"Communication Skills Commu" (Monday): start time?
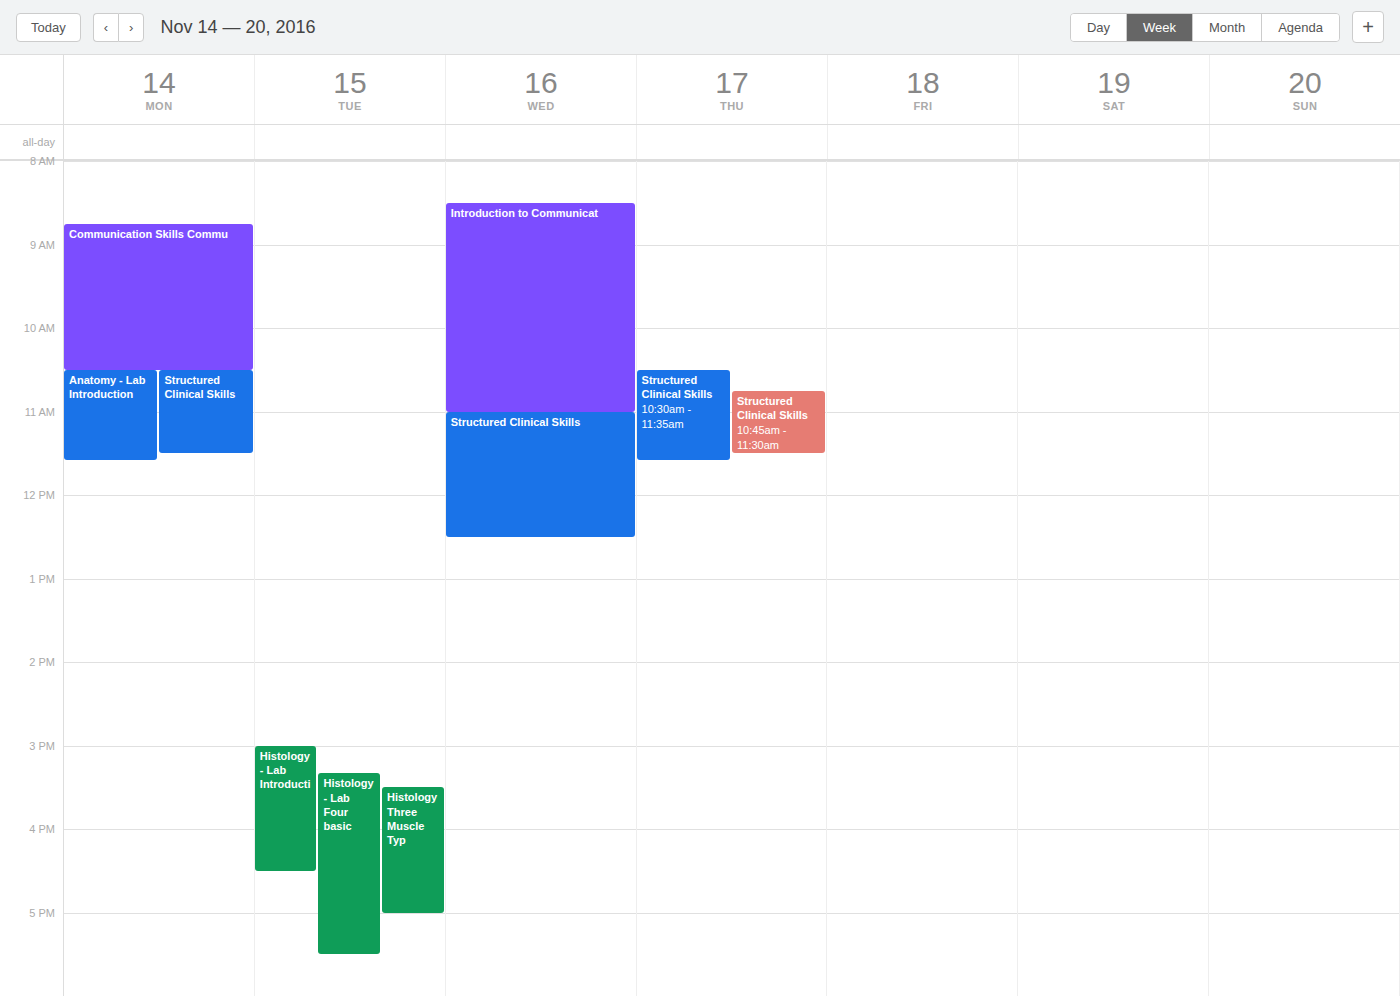
8:45 AM